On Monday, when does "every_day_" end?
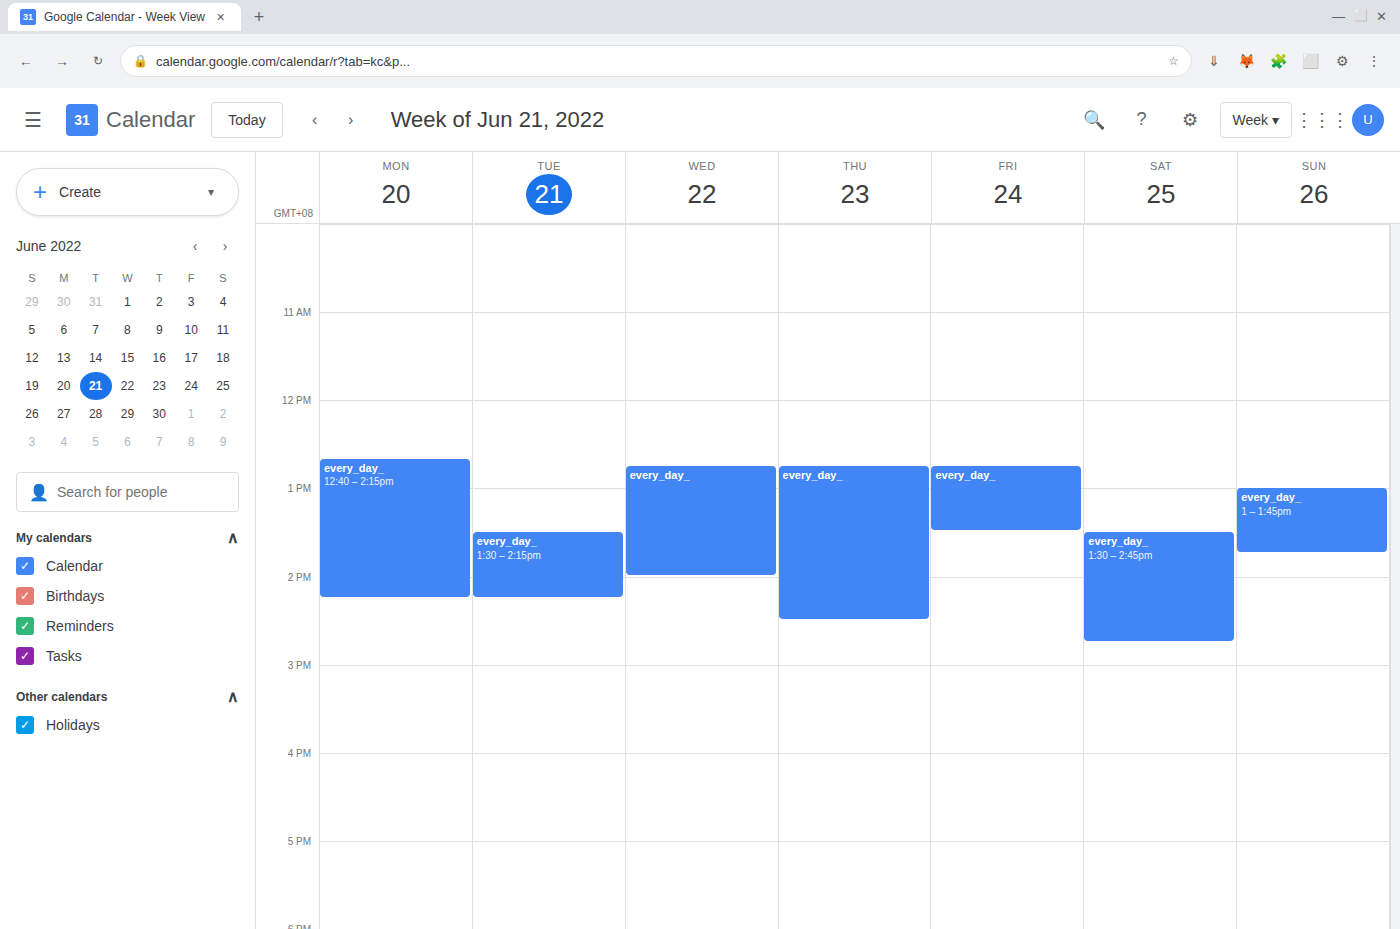
2:15 PM